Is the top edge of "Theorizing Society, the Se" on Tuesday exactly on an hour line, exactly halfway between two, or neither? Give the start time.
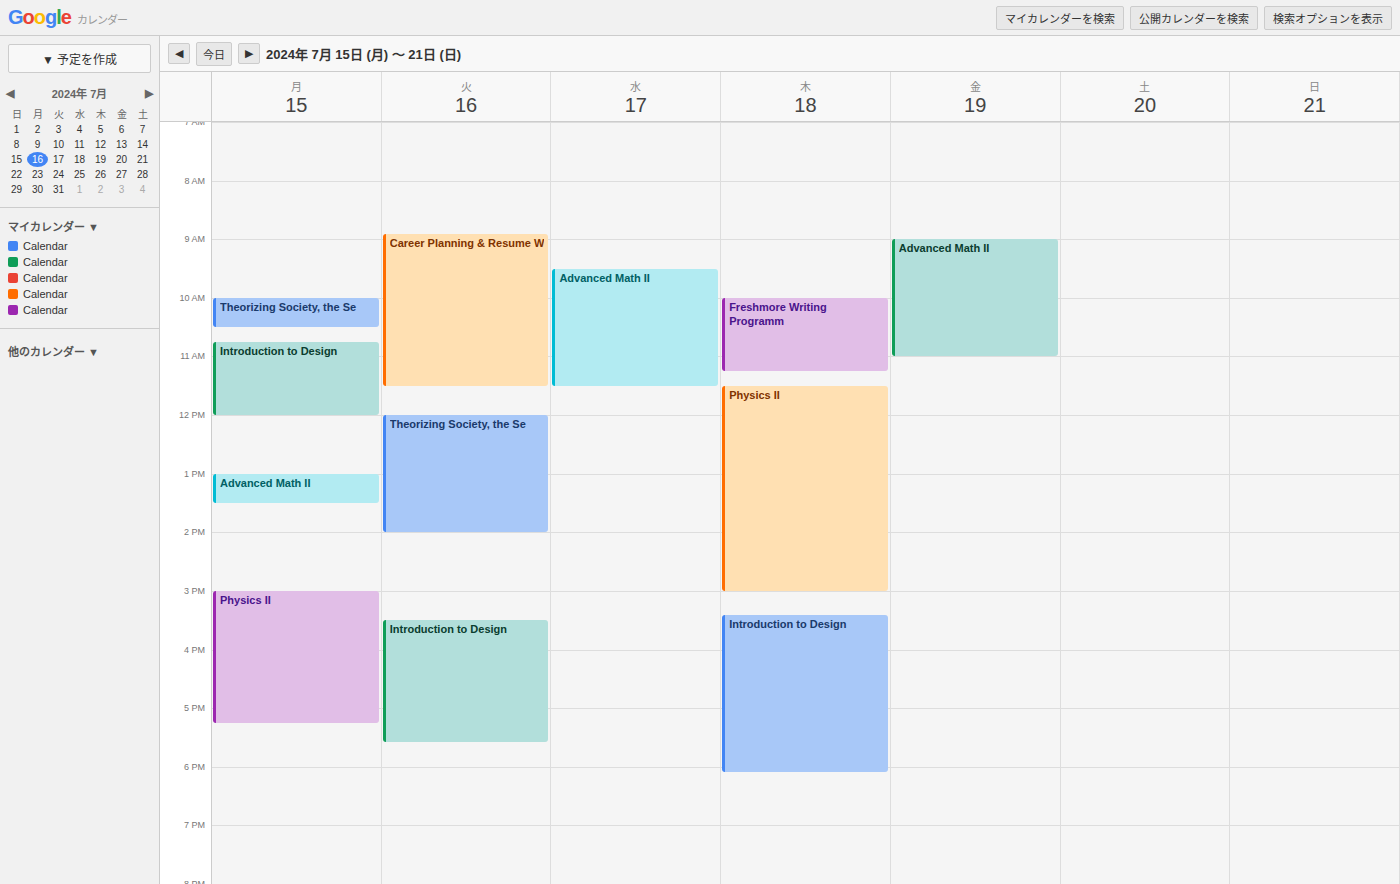
12:00 PM -- exactly on the 12 PM line.